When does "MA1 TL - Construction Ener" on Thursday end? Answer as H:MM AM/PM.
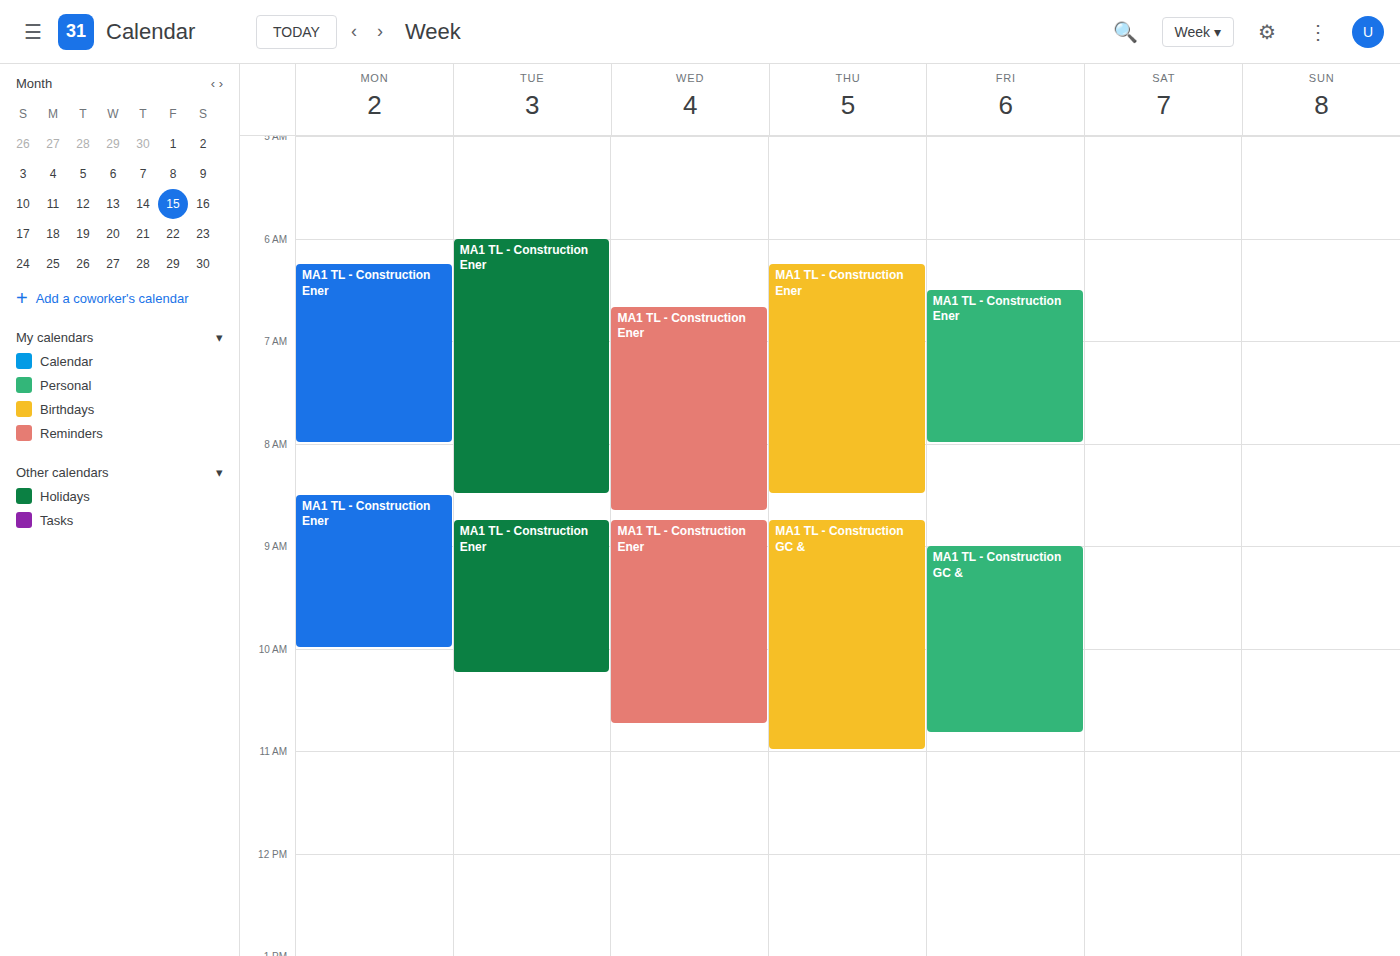
8:30 AM